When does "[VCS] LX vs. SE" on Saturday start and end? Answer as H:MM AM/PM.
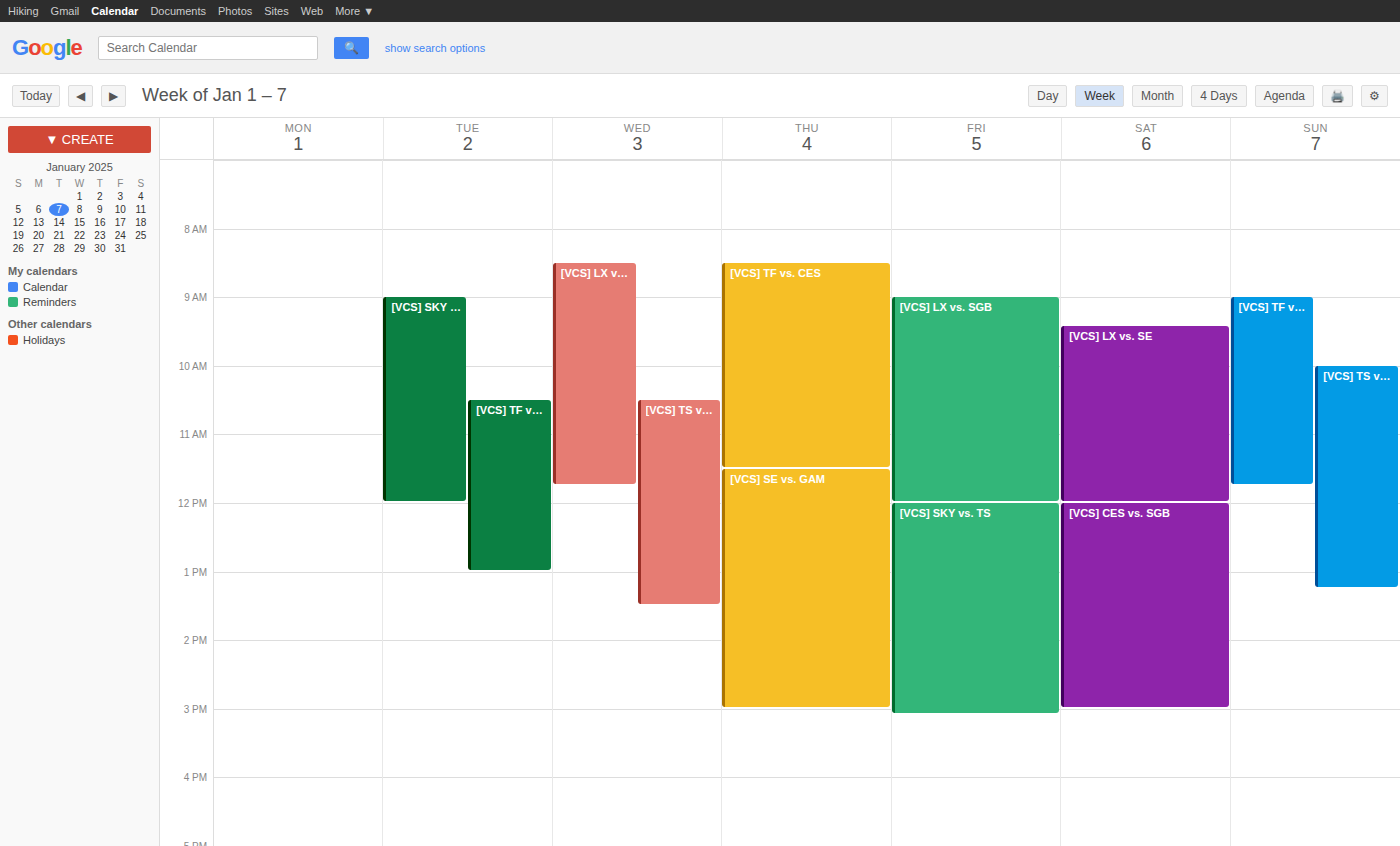
9:25 AM to 12:00 PM